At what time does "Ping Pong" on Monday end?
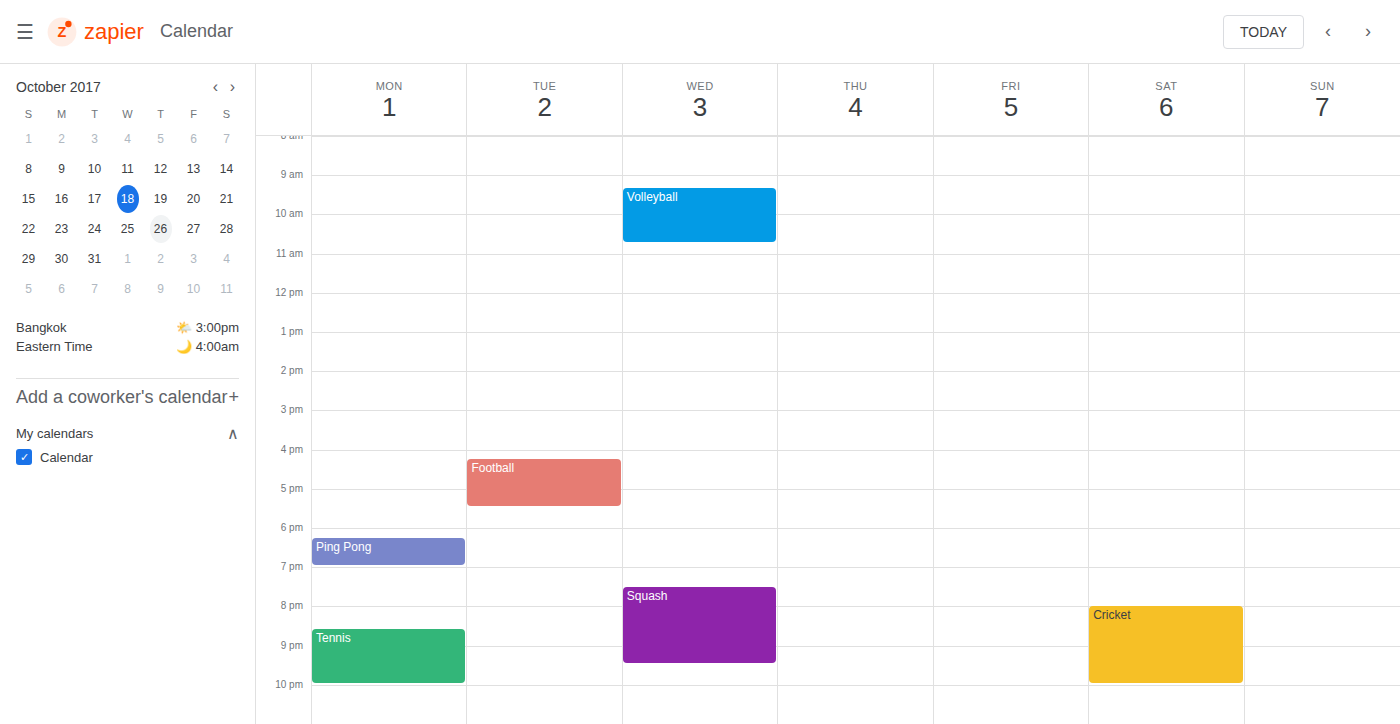
7:00 PM